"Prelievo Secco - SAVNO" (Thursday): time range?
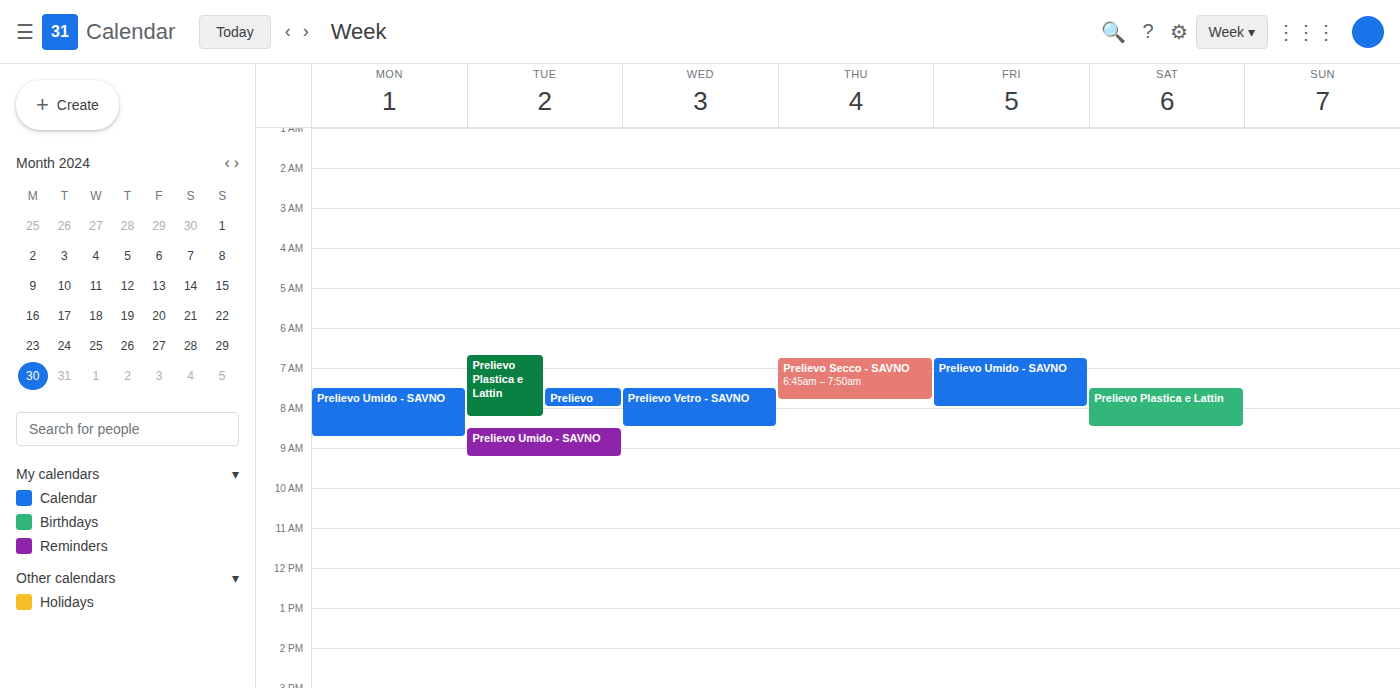
6:45 AM to 7:50 AM